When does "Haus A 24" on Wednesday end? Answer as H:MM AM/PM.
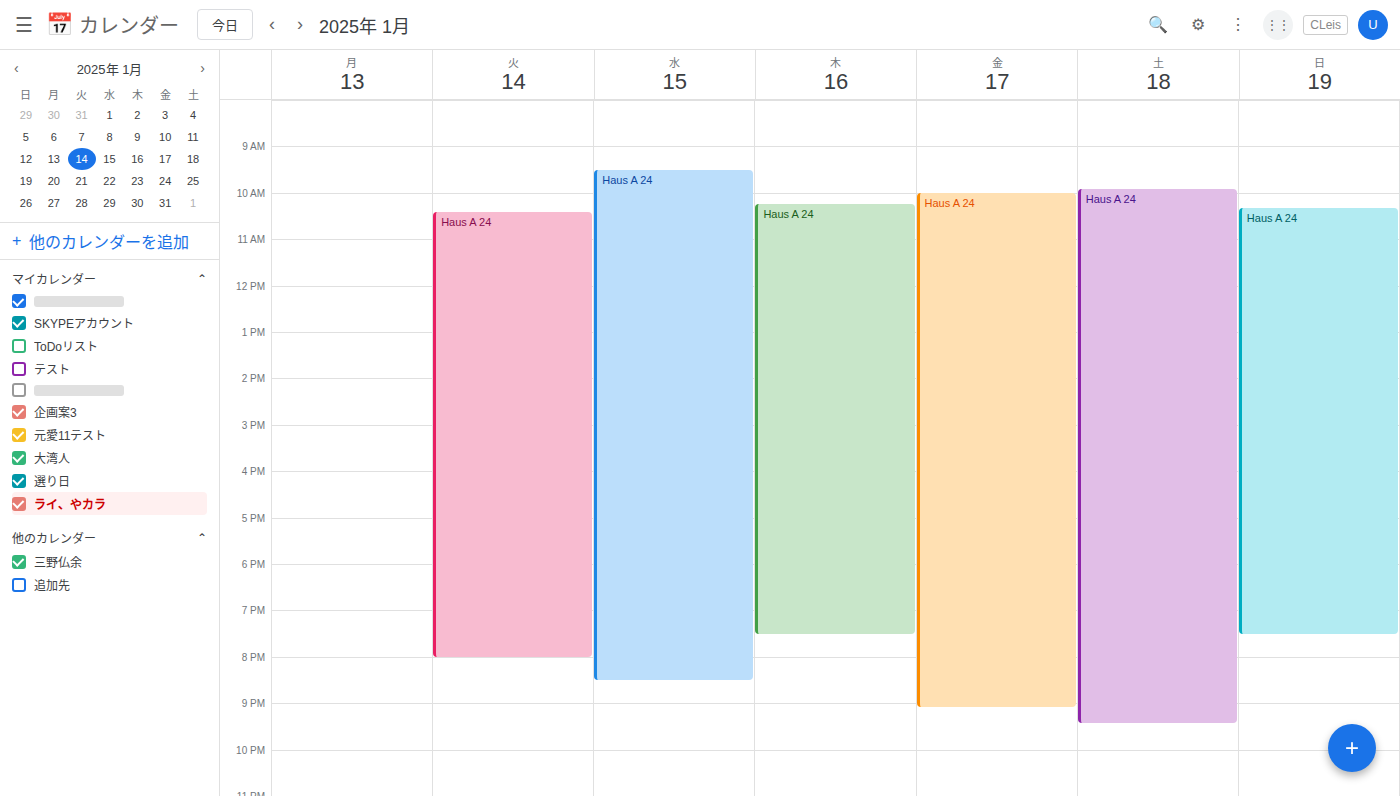
8:30 PM